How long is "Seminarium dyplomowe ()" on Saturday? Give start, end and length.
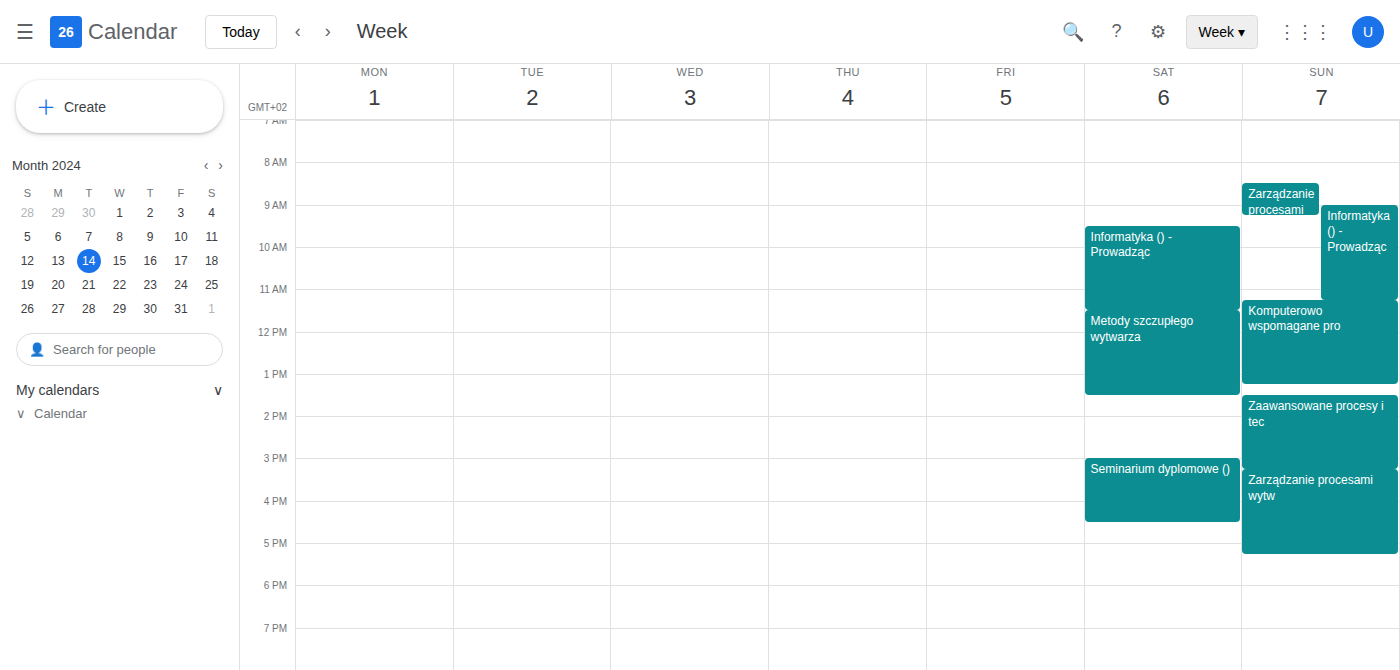
3:00 PM to 4:30 PM, 1 hour 30 minutes